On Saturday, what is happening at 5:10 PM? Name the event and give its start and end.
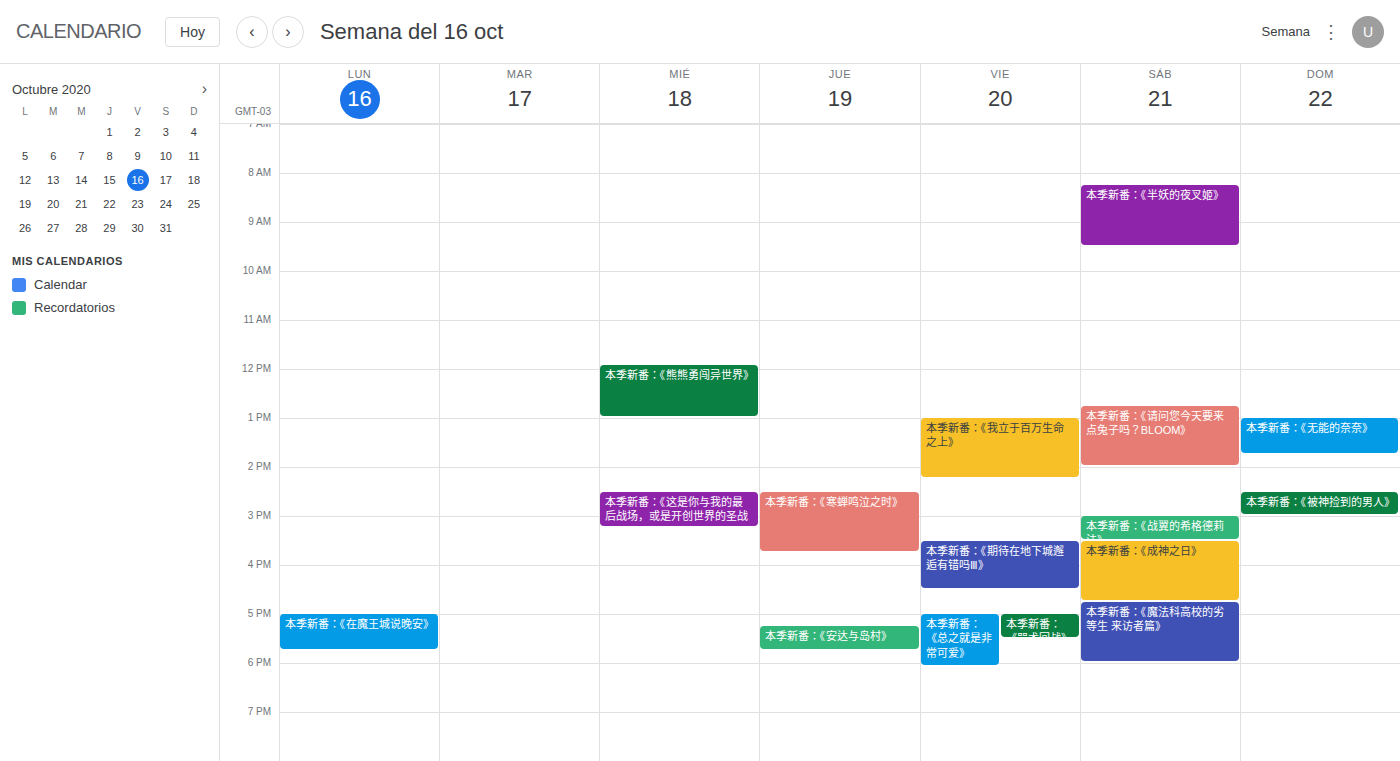
"本季新番：《魔法科高校的劣等生 来访者篇》", 4:45 PM to 6:00 PM